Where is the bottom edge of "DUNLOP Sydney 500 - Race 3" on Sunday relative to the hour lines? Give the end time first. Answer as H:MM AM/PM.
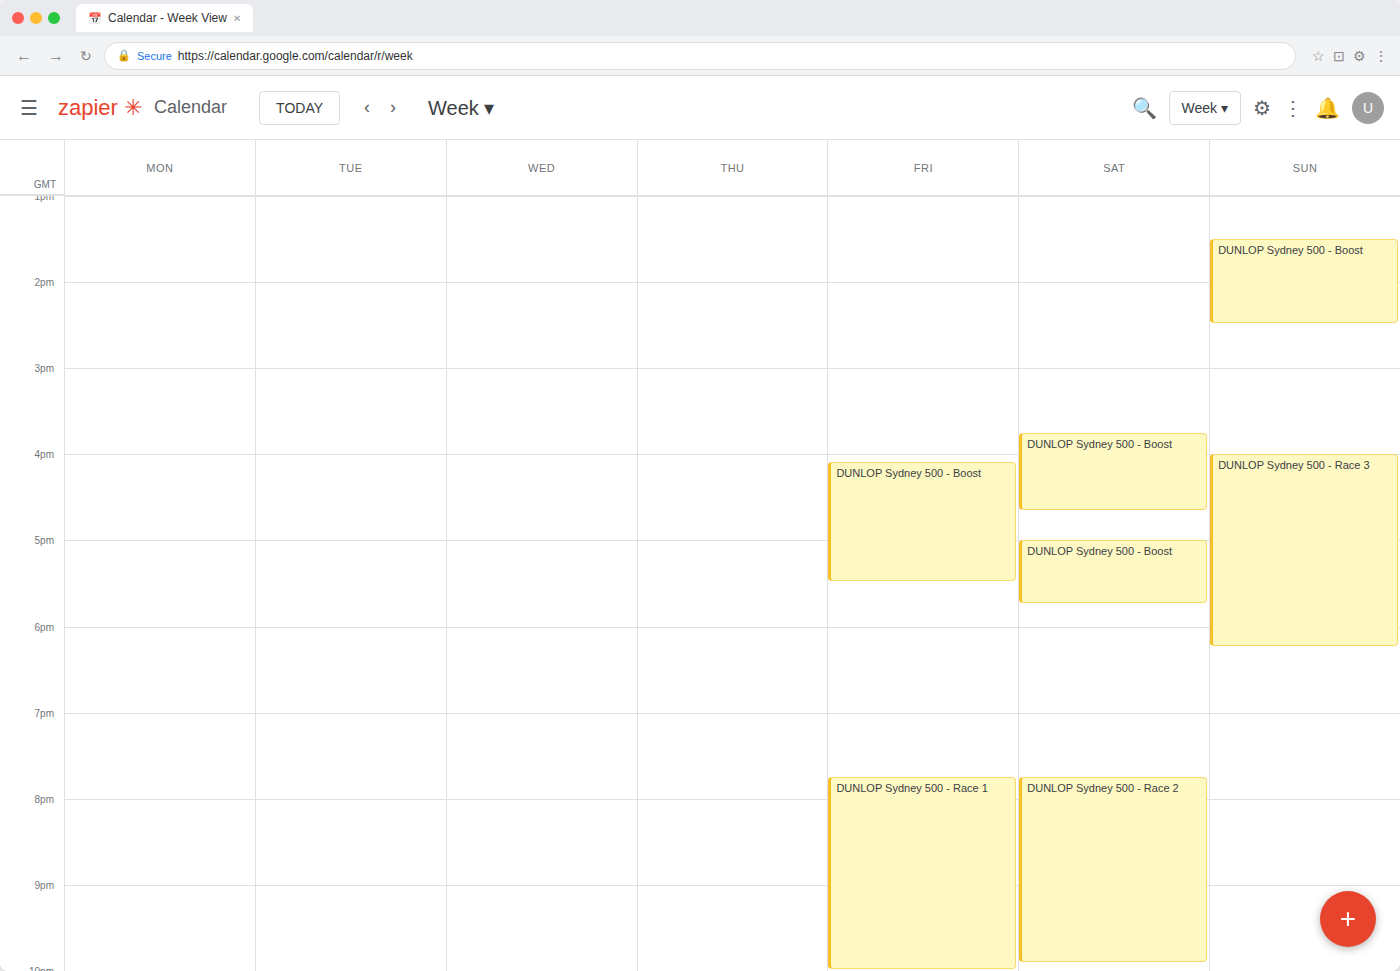
6:15 PM -- neither: a quarter of the way from the 6 PM line to the 7 PM line.